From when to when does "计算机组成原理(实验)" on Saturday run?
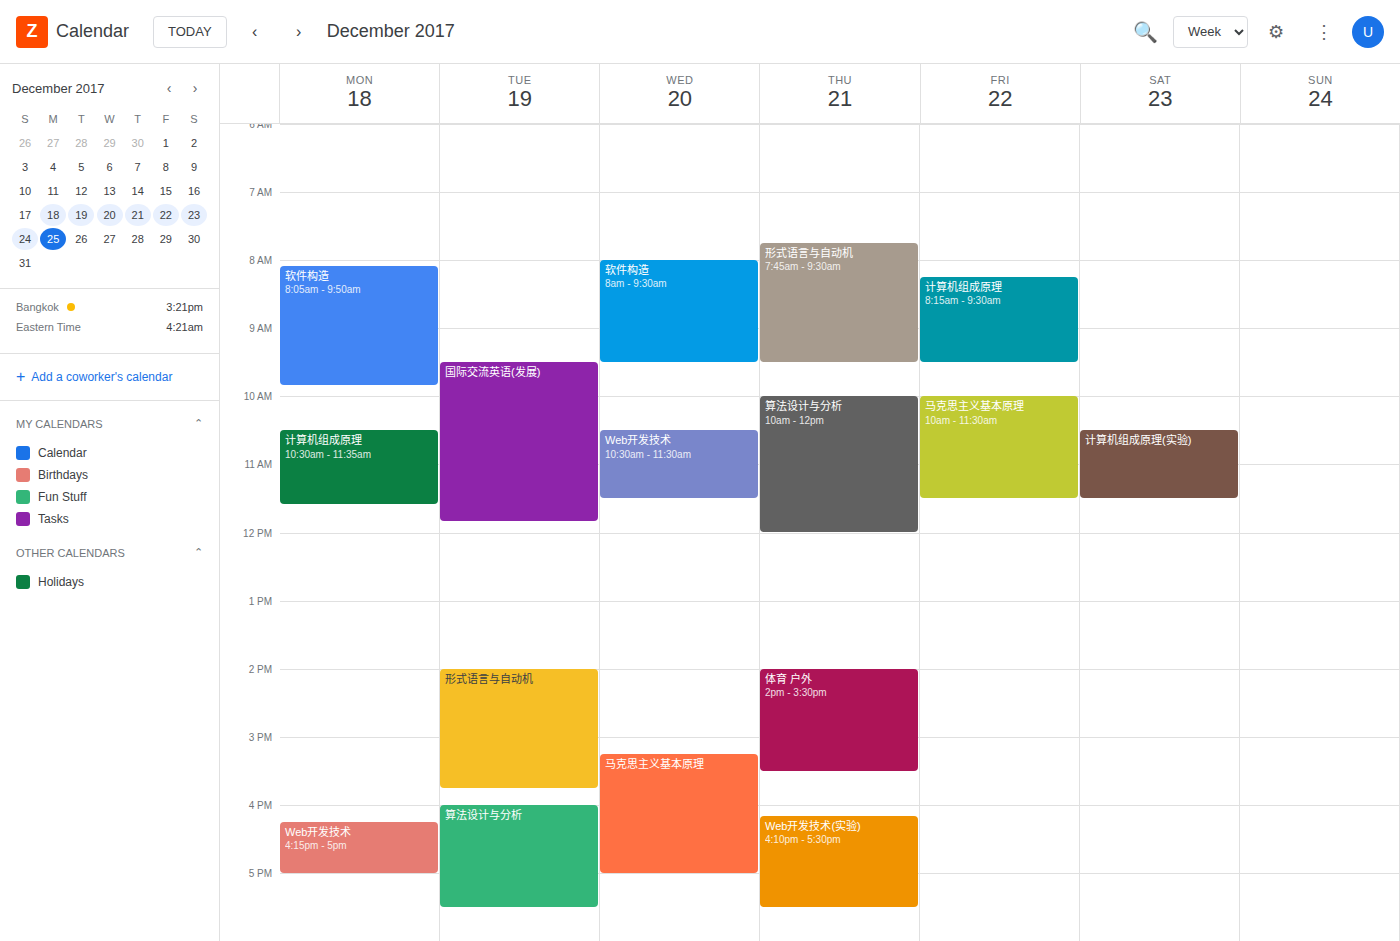
10:30 AM to 11:30 AM